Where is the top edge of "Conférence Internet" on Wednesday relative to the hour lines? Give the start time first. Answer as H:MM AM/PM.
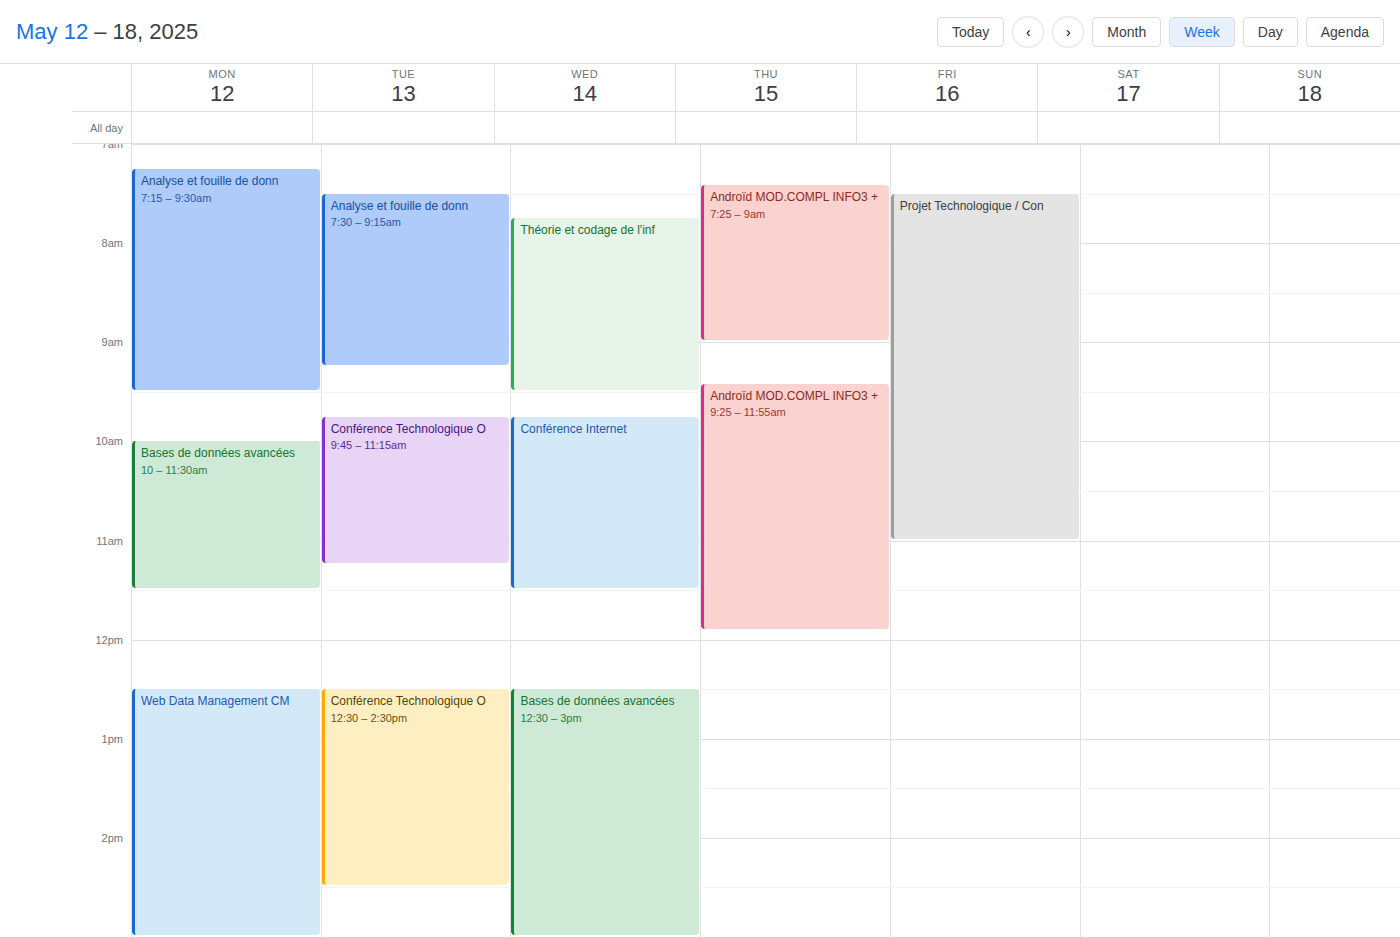
9:45 AM -- neither: three quarters of the way from the 9 AM line to the 10 AM line.